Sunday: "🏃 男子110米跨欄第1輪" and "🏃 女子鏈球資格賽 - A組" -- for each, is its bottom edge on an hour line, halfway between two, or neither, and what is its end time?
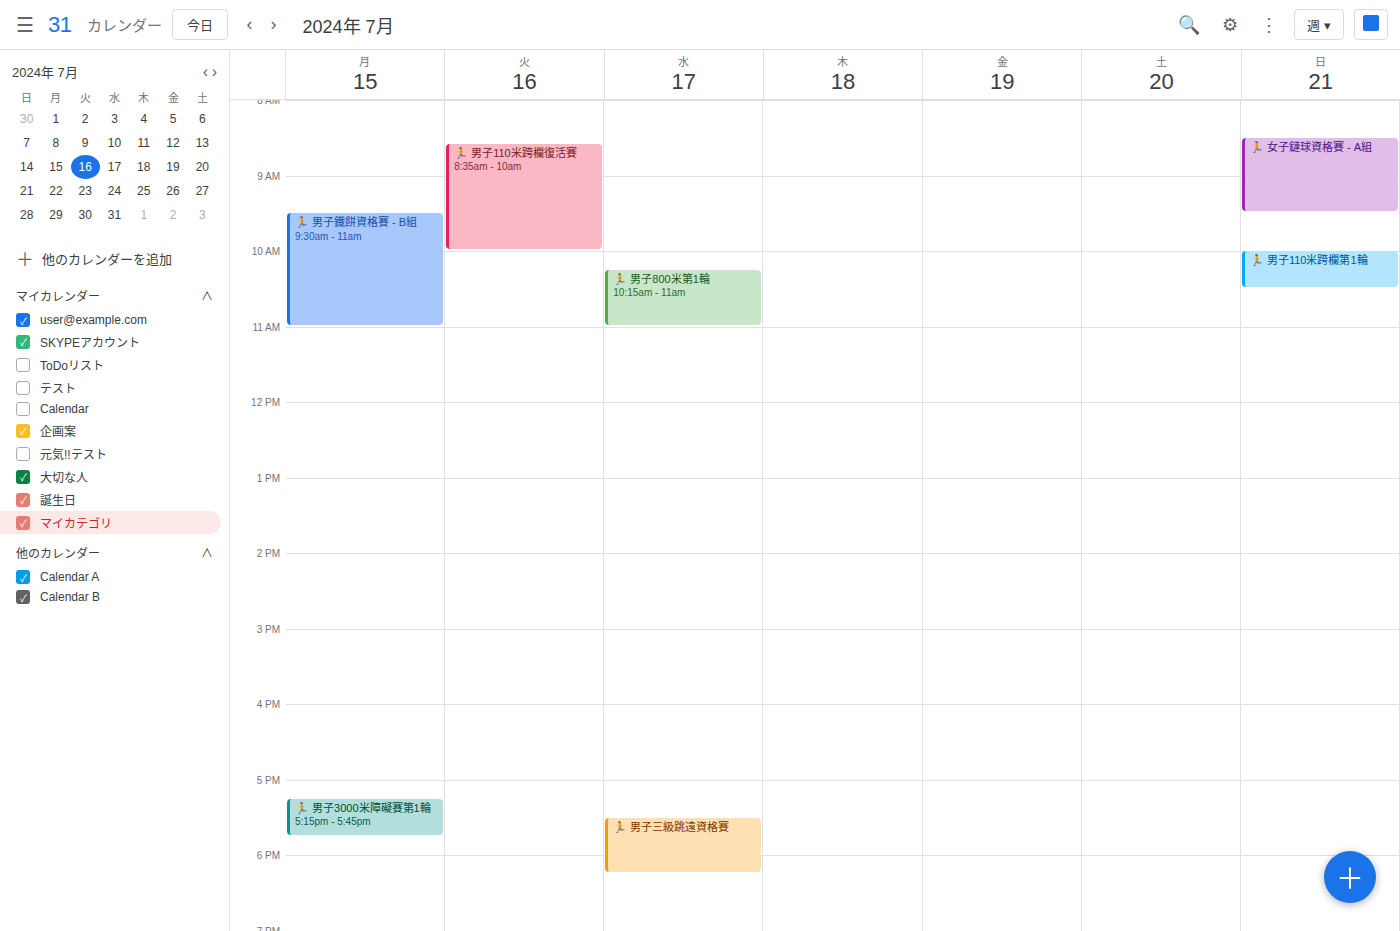
"🏃 男子110米跨欄第1輪": 10:30 AM, halfway between the 10 AM and 11 AM lines. "🏃 女子鏈球資格賽 - A組": 9:30 AM, halfway between the 9 AM and 10 AM lines.